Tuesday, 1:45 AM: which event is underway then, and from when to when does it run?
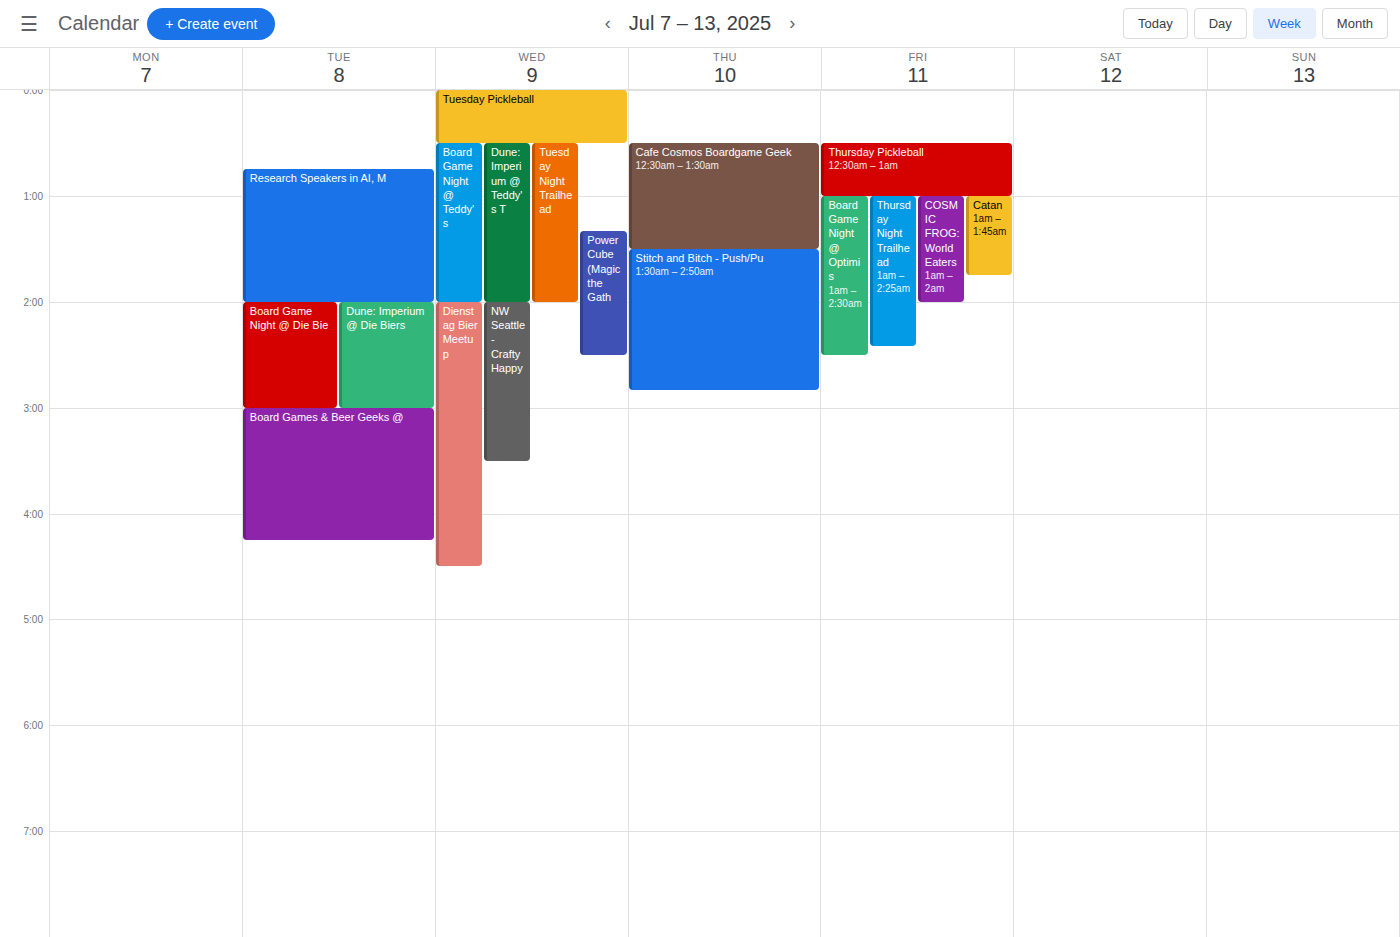
"Research Speakers in AI, M", 12:45 AM to 2:00 AM